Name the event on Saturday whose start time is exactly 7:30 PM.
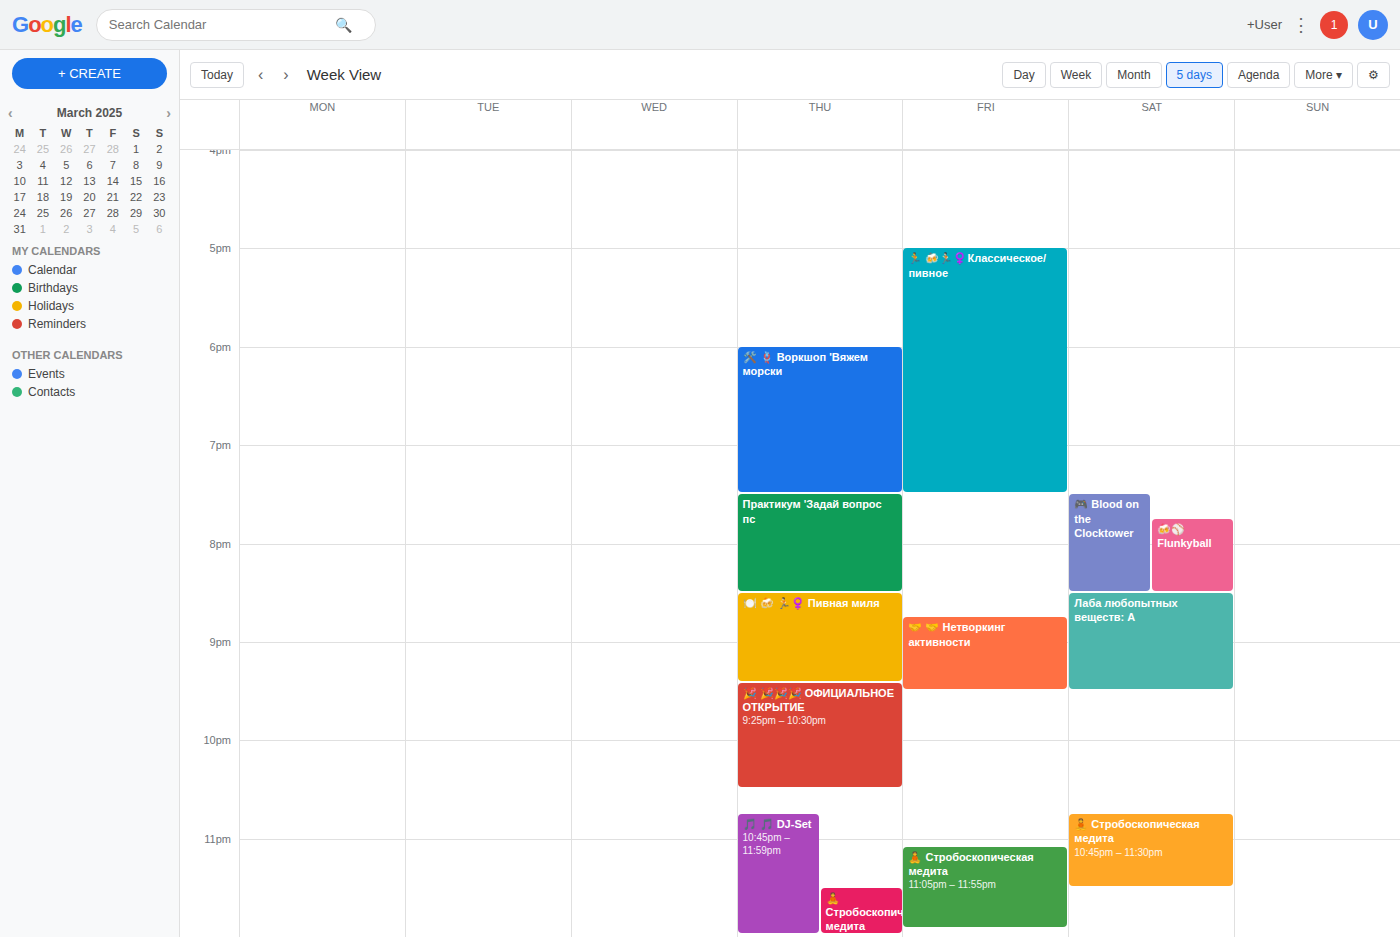
"🎮 Blood on the Clocktower"